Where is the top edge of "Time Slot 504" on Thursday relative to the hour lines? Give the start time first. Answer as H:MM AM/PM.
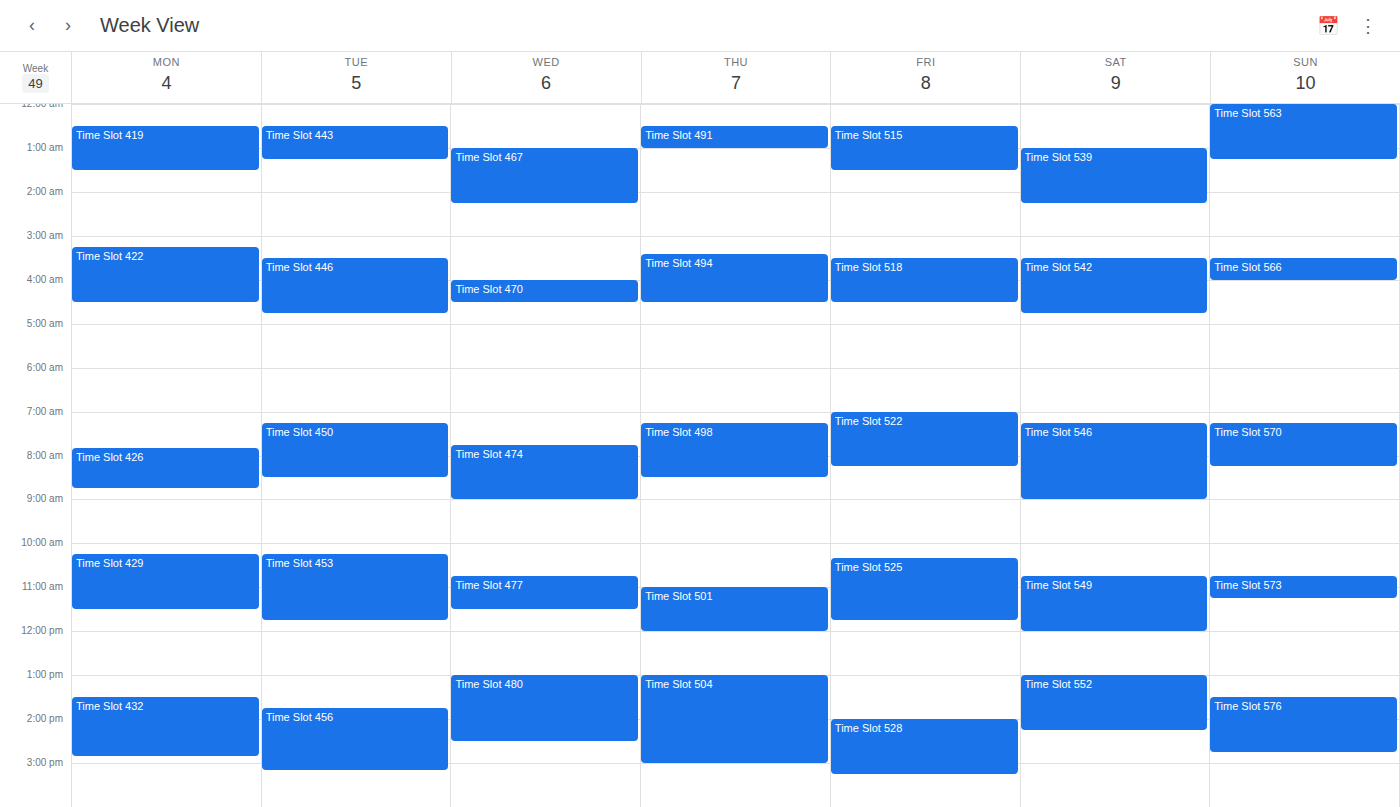
1:00 PM -- exactly on the 1 PM line.